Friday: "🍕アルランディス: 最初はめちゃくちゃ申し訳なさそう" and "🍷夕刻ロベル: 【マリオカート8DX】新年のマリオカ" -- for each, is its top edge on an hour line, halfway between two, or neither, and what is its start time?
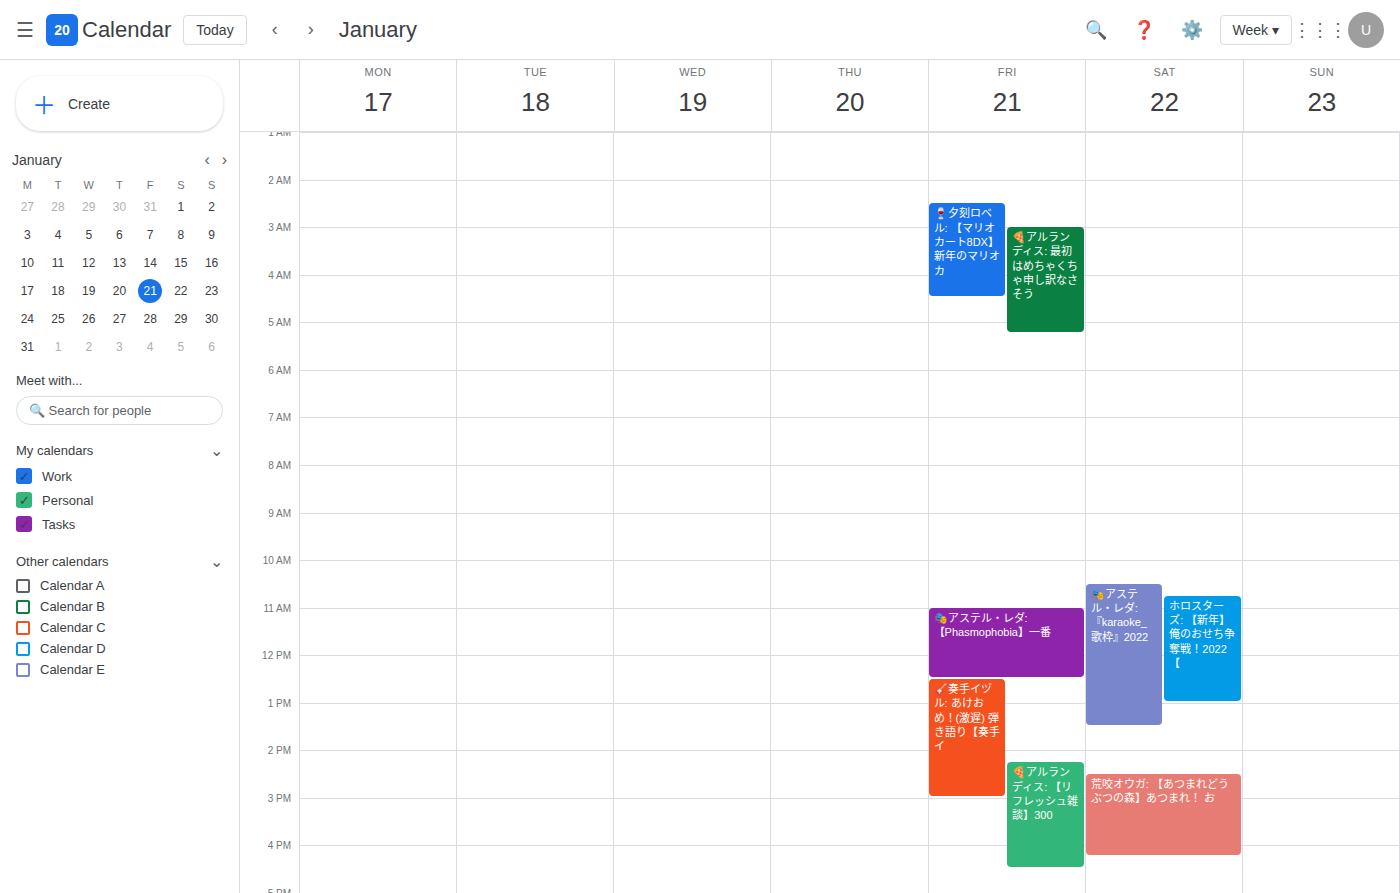
"🍕アルランディス: 最初はめちゃくちゃ申し訳なさそう": 03:00, exactly on the 03:00 line. "🍷夕刻ロベル: 【マリオカート8DX】新年のマリオカ": 02:30, halfway between the 02:00 and 03:00 lines.